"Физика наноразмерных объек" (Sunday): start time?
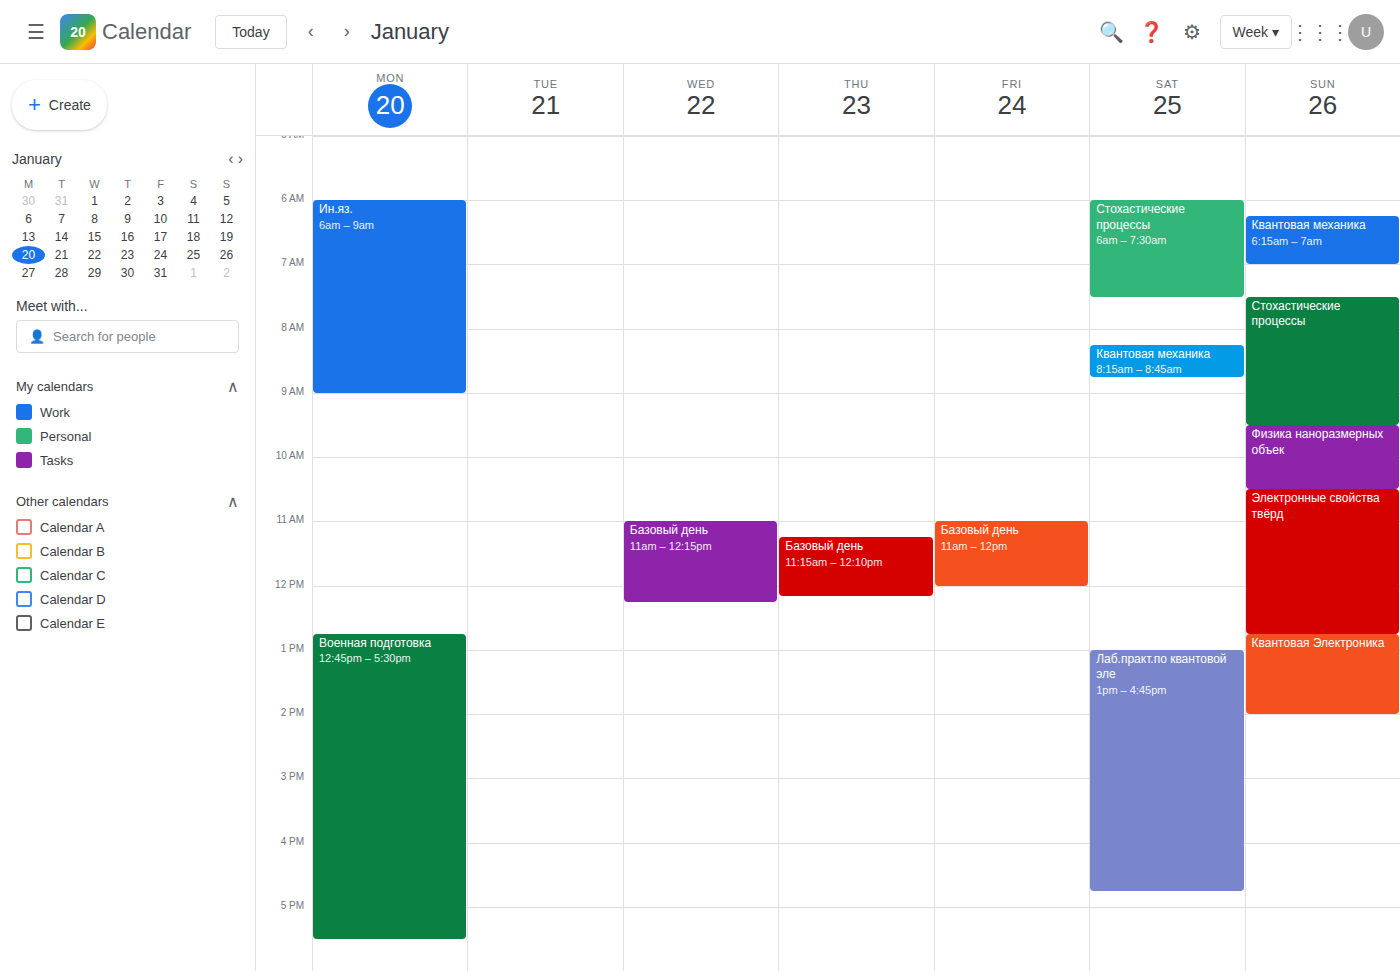
9:30 AM